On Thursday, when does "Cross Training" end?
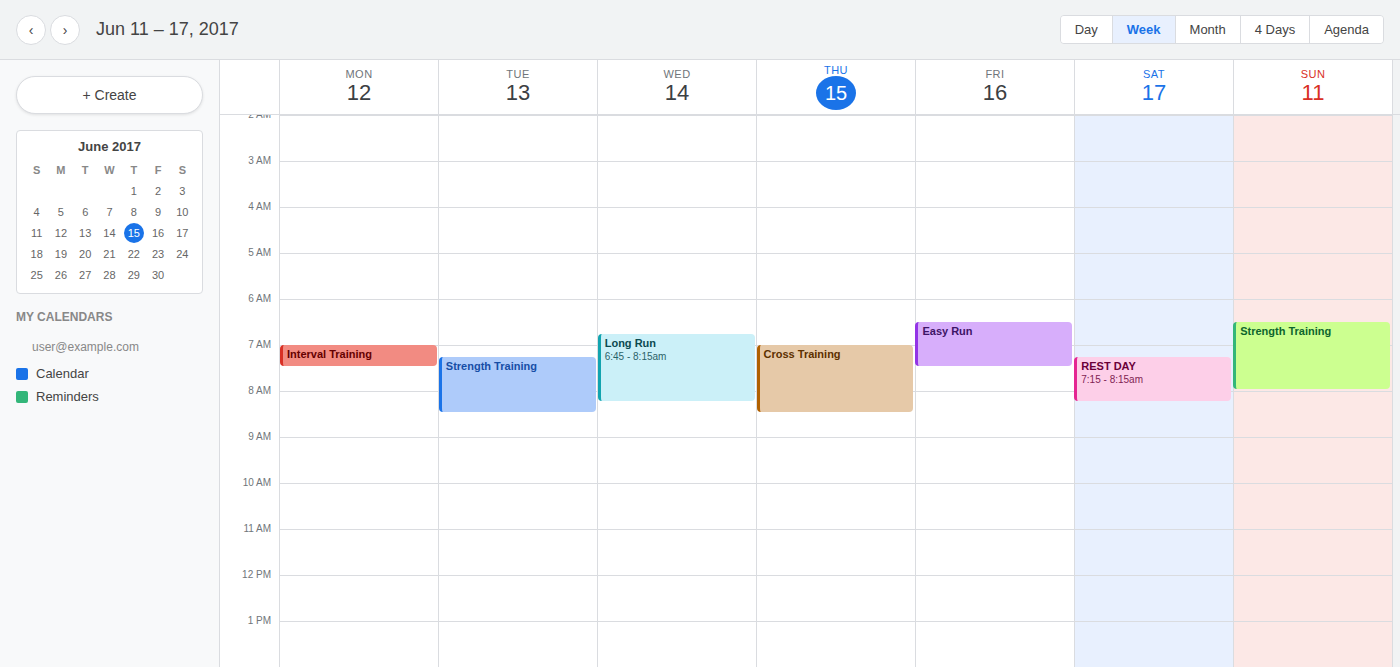
8:30 AM